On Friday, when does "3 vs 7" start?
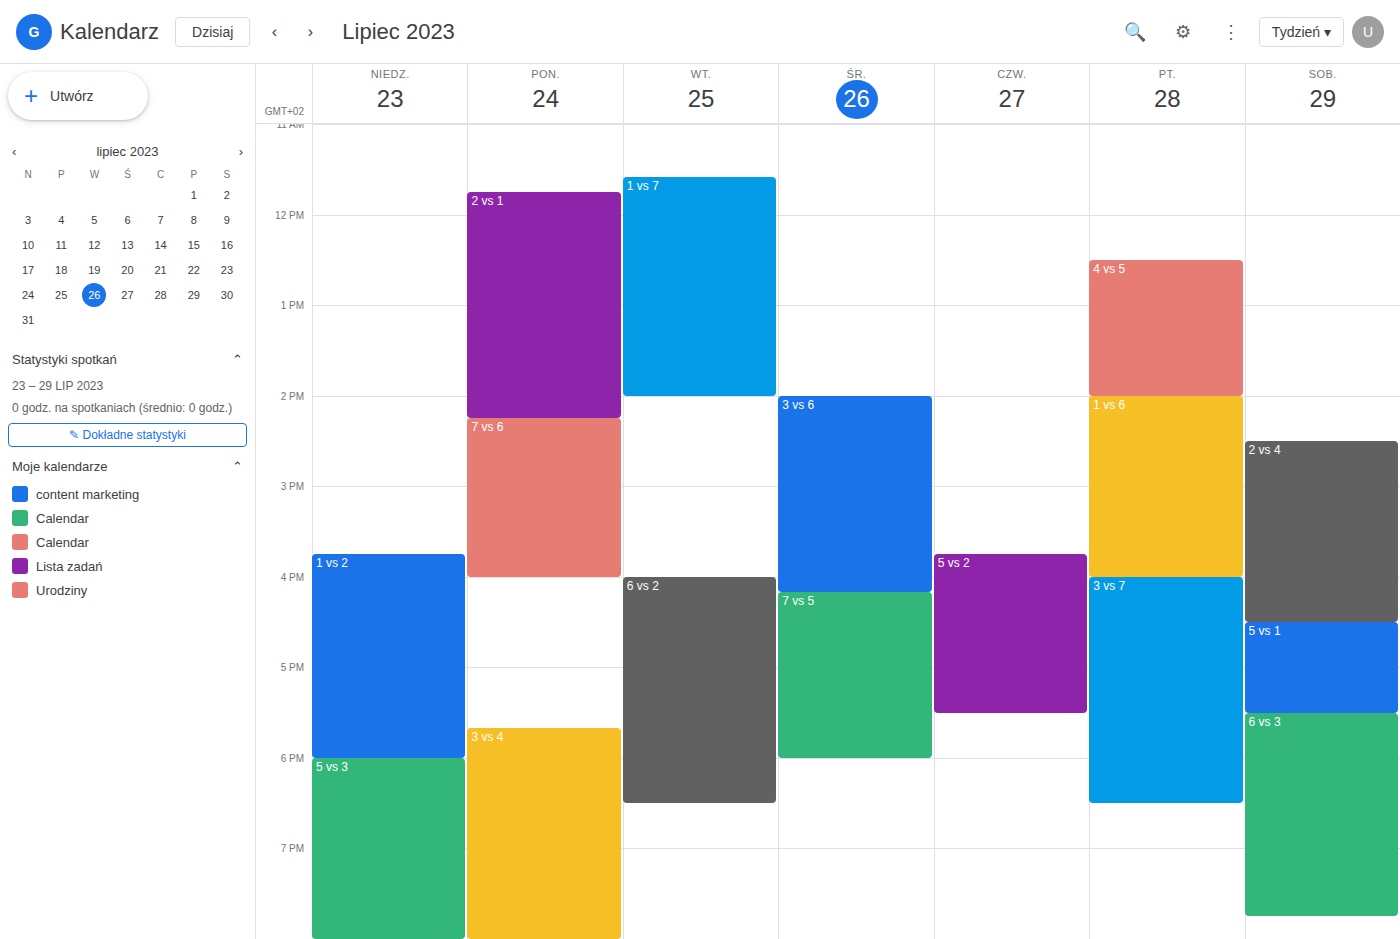
4:00 PM